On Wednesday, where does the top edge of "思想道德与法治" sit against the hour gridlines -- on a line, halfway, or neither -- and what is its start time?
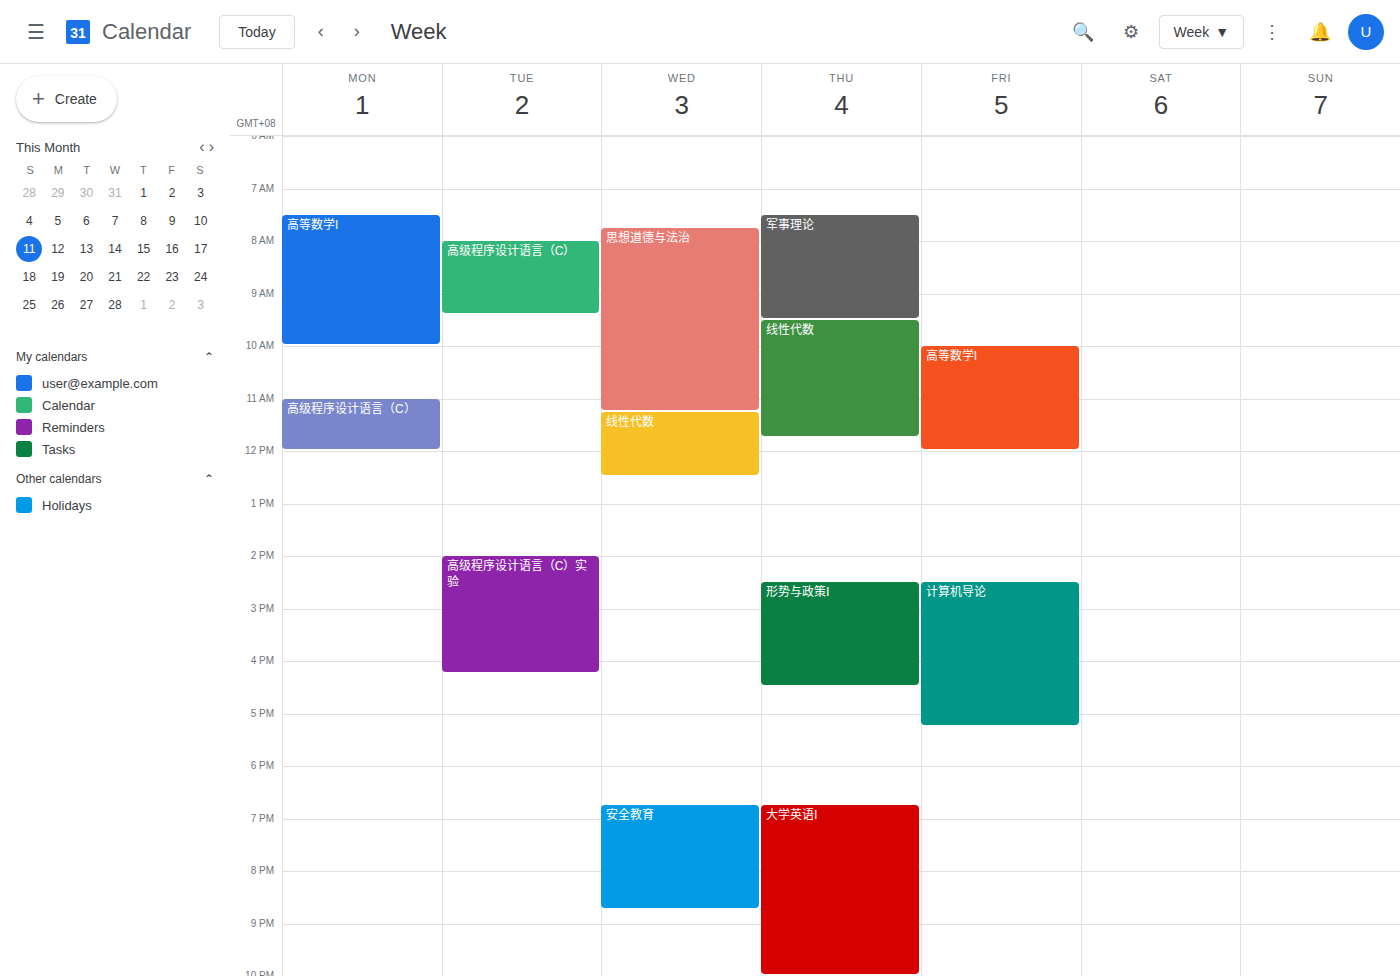
07:45 -- neither: three quarters of the way from the 07:00 line to the 08:00 line.